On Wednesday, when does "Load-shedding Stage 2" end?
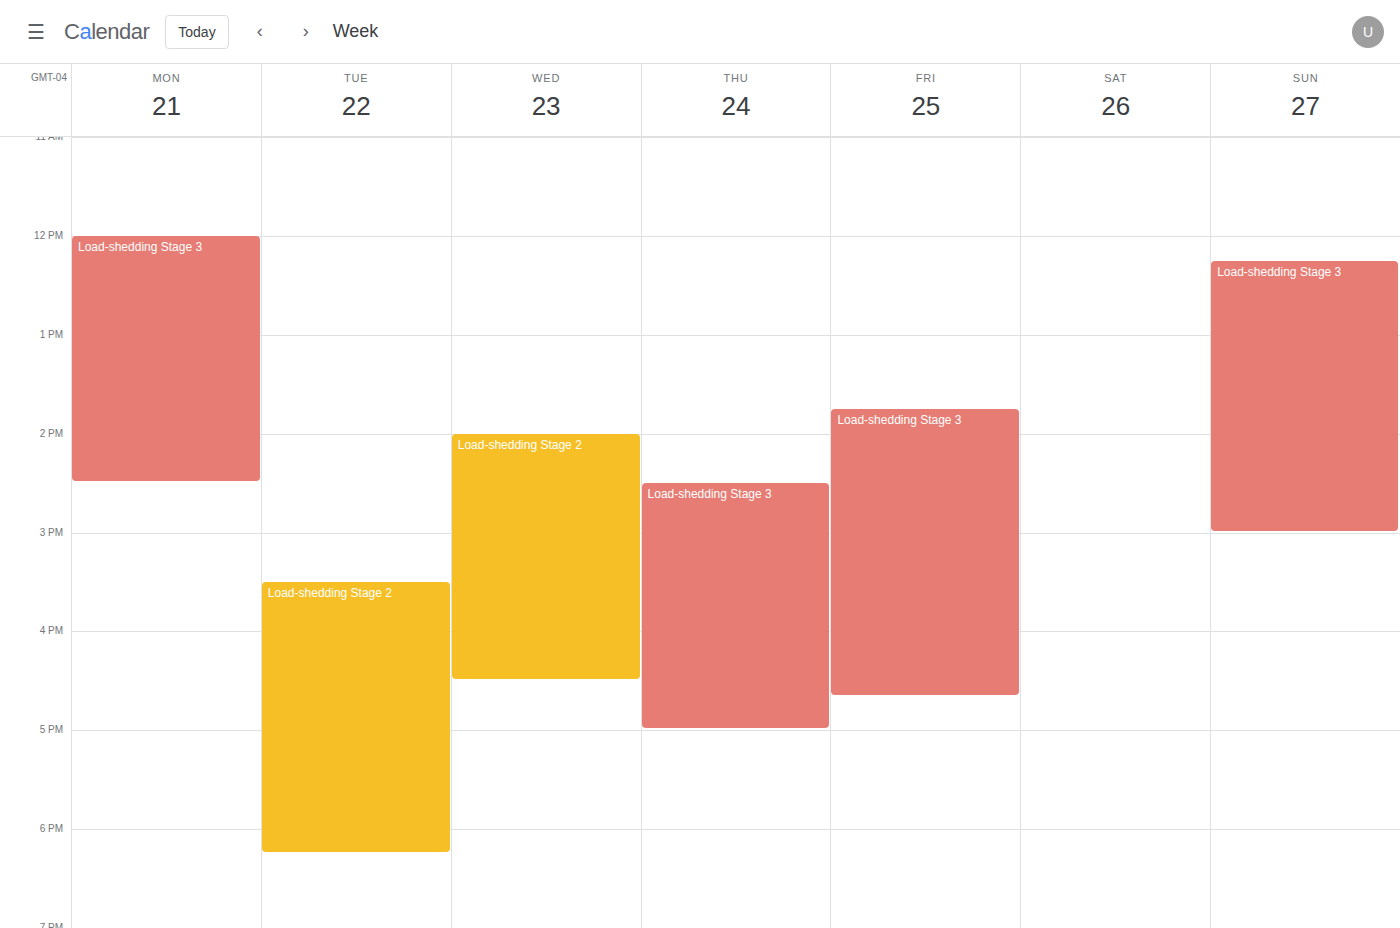
4:30 PM